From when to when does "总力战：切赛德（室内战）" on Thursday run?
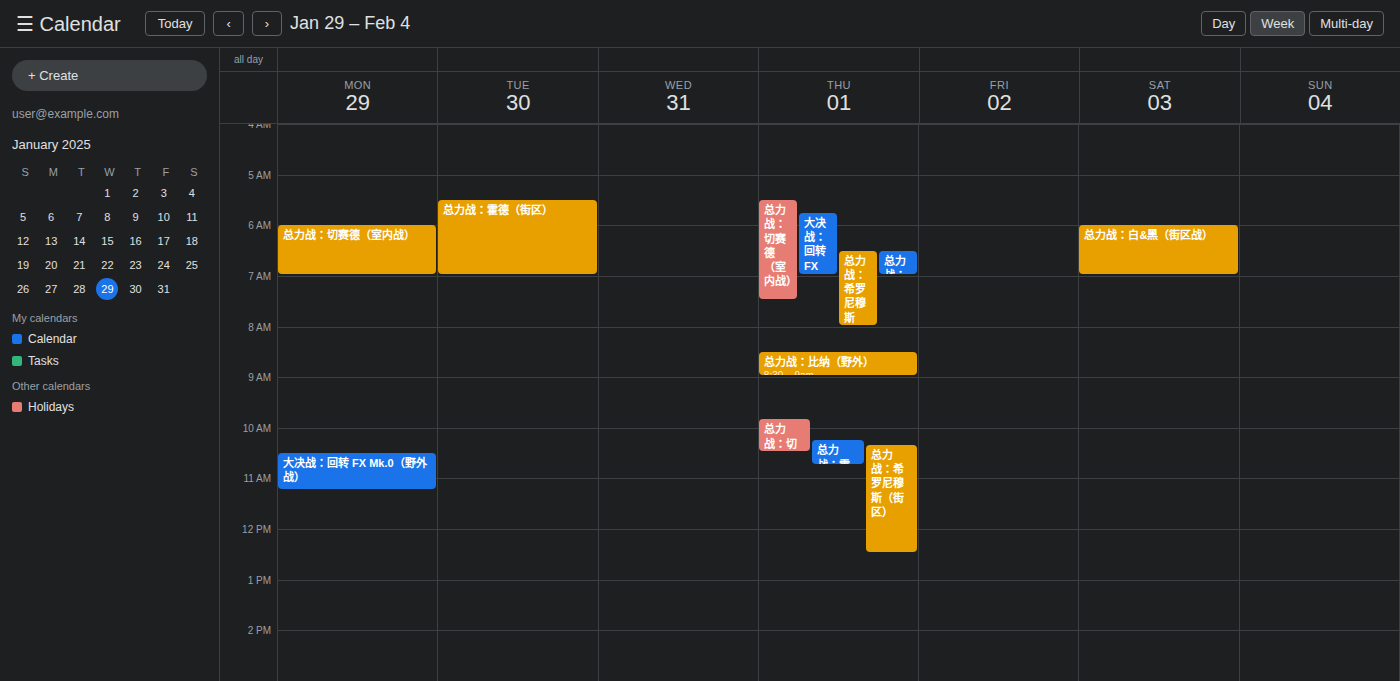
5:30 AM to 7:30 AM